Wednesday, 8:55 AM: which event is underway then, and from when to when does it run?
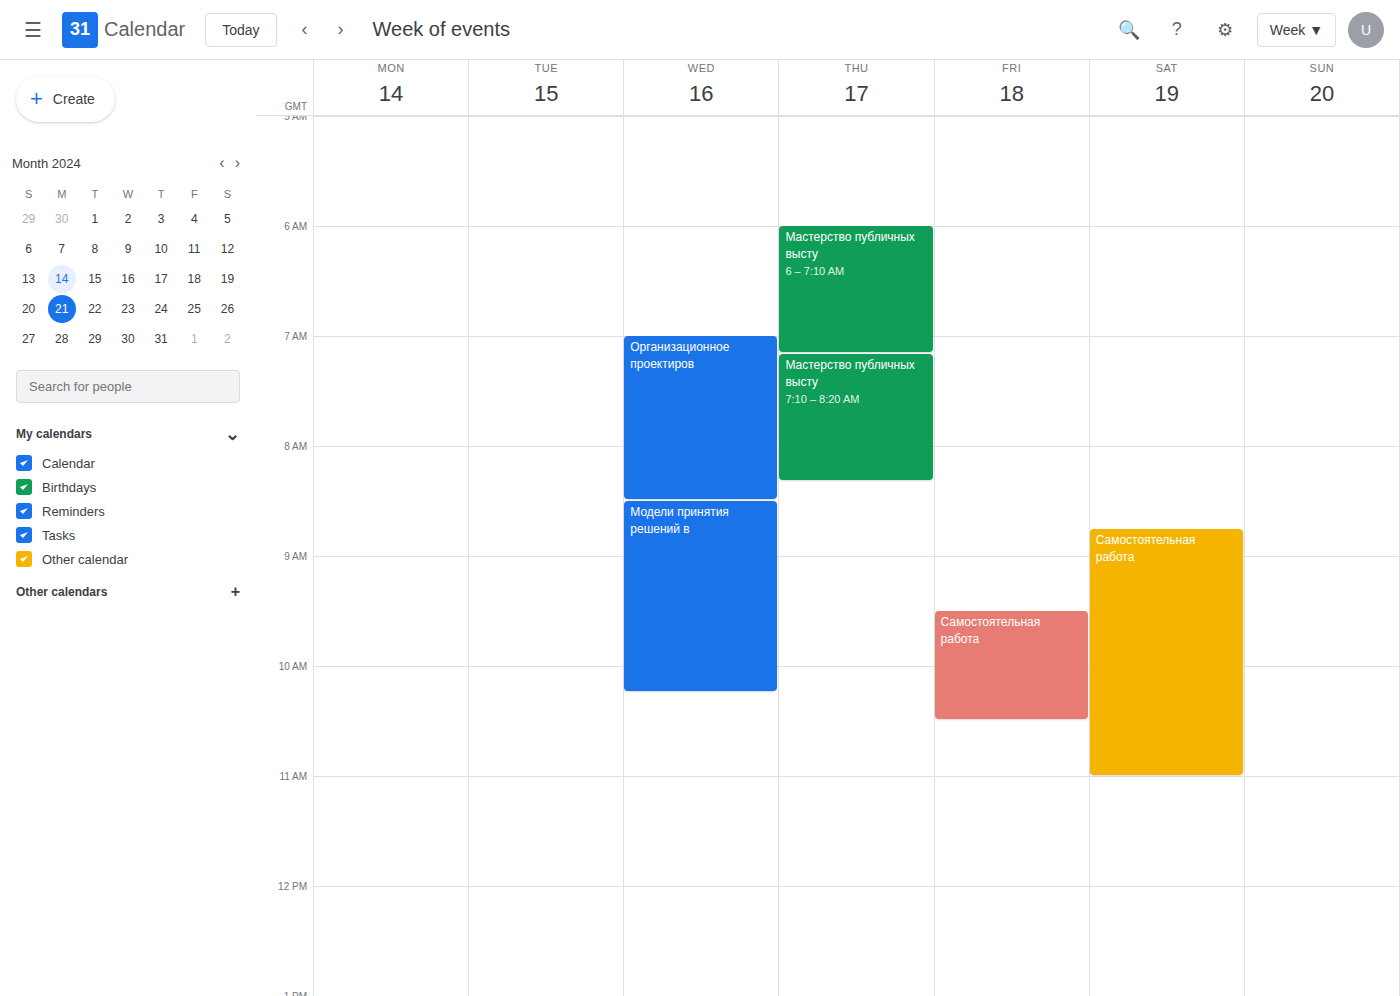
"Модели принятия решений в", 8:30 AM to 10:15 AM